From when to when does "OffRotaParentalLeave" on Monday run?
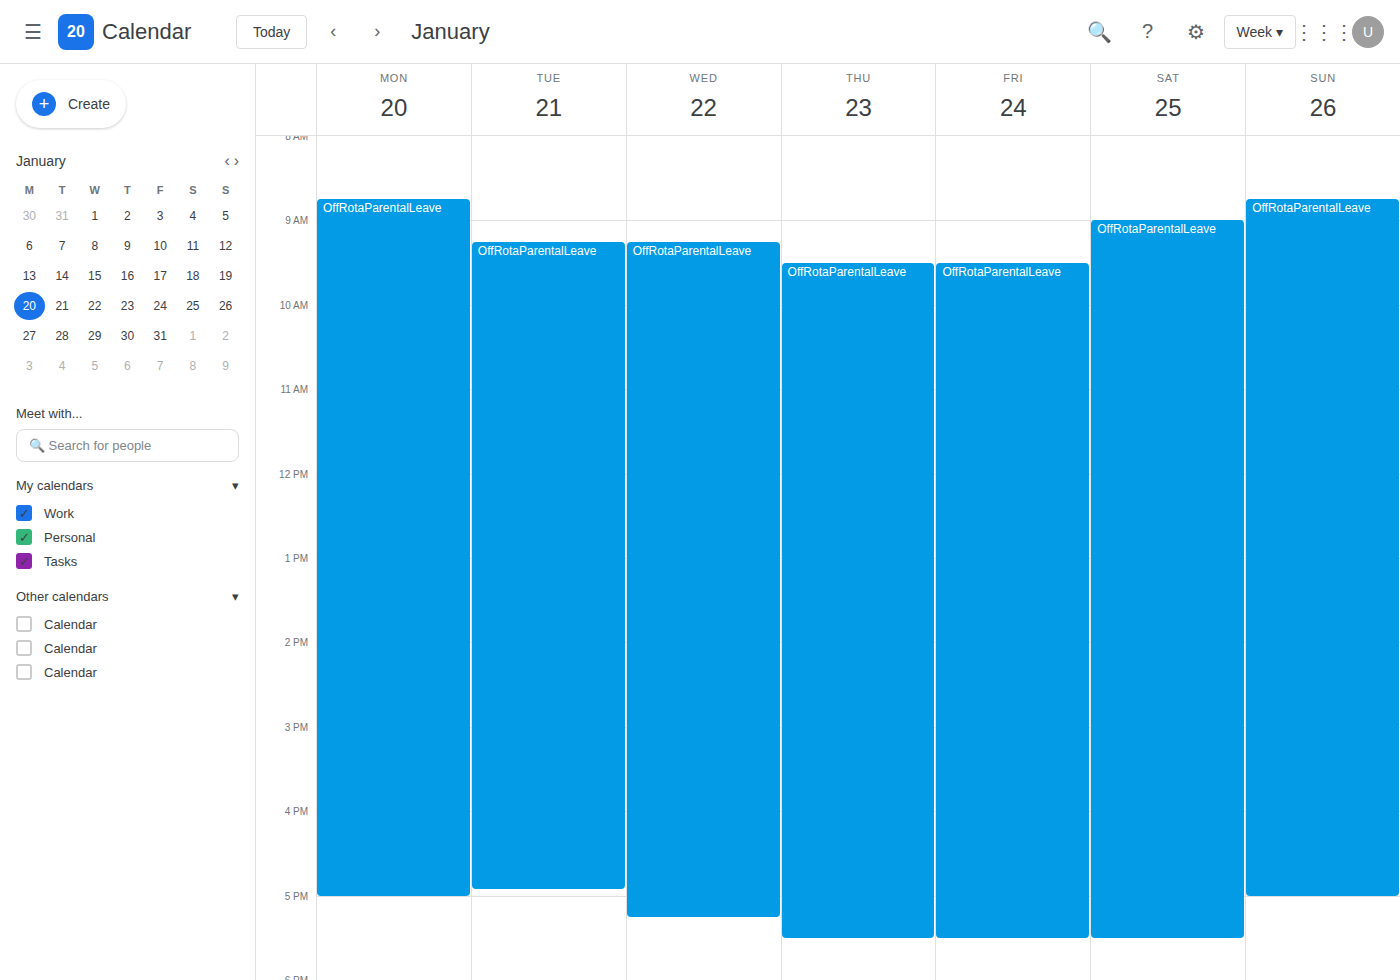
8:45 AM to 5:00 PM